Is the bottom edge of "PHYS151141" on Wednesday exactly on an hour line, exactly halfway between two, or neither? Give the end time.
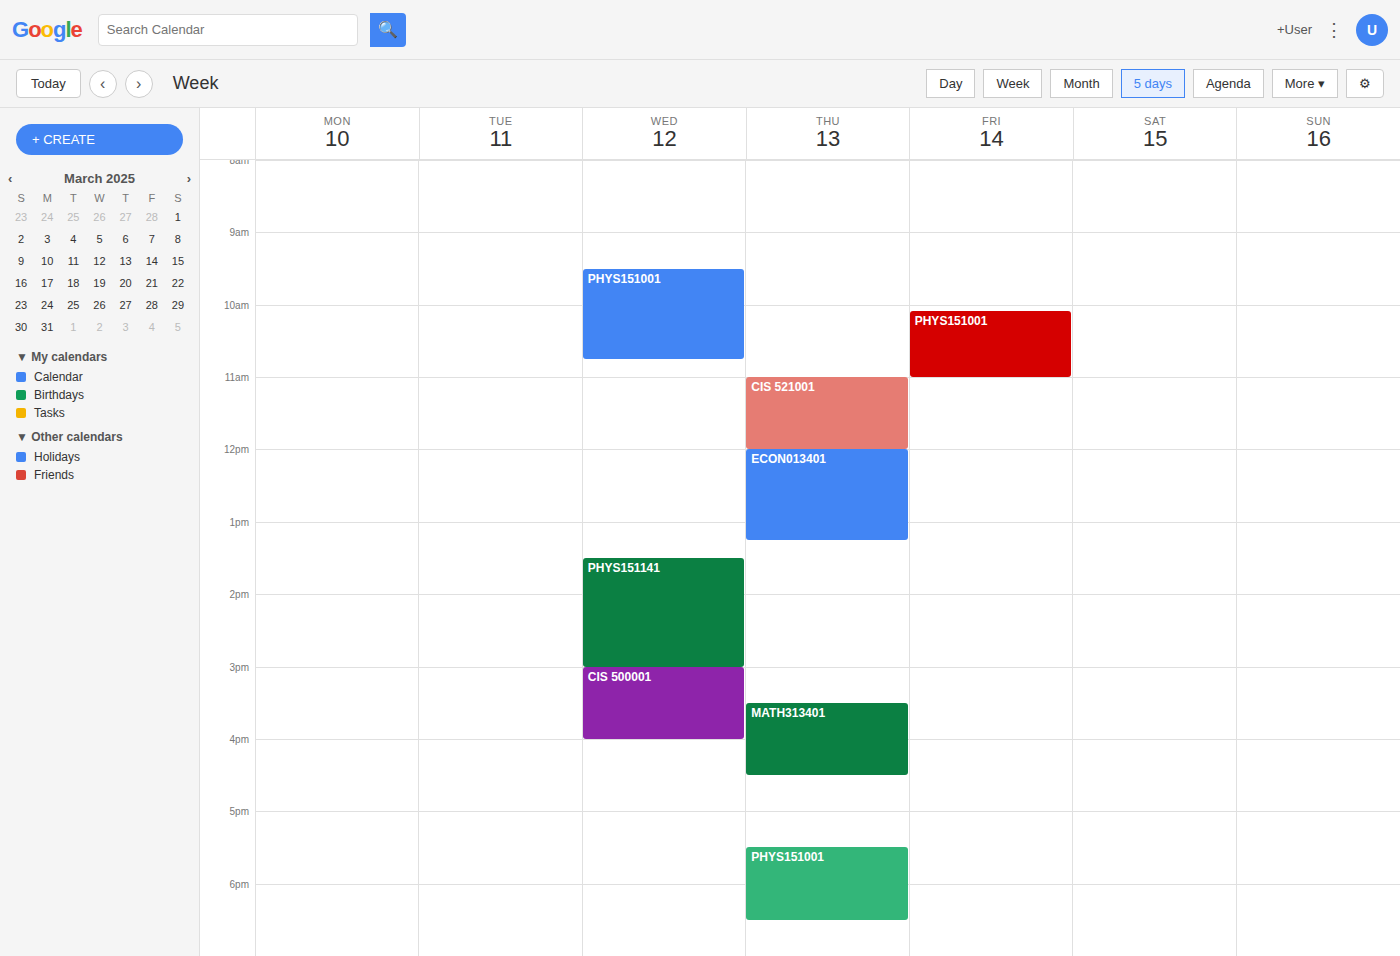
3:00 PM -- exactly on the 3 PM line.